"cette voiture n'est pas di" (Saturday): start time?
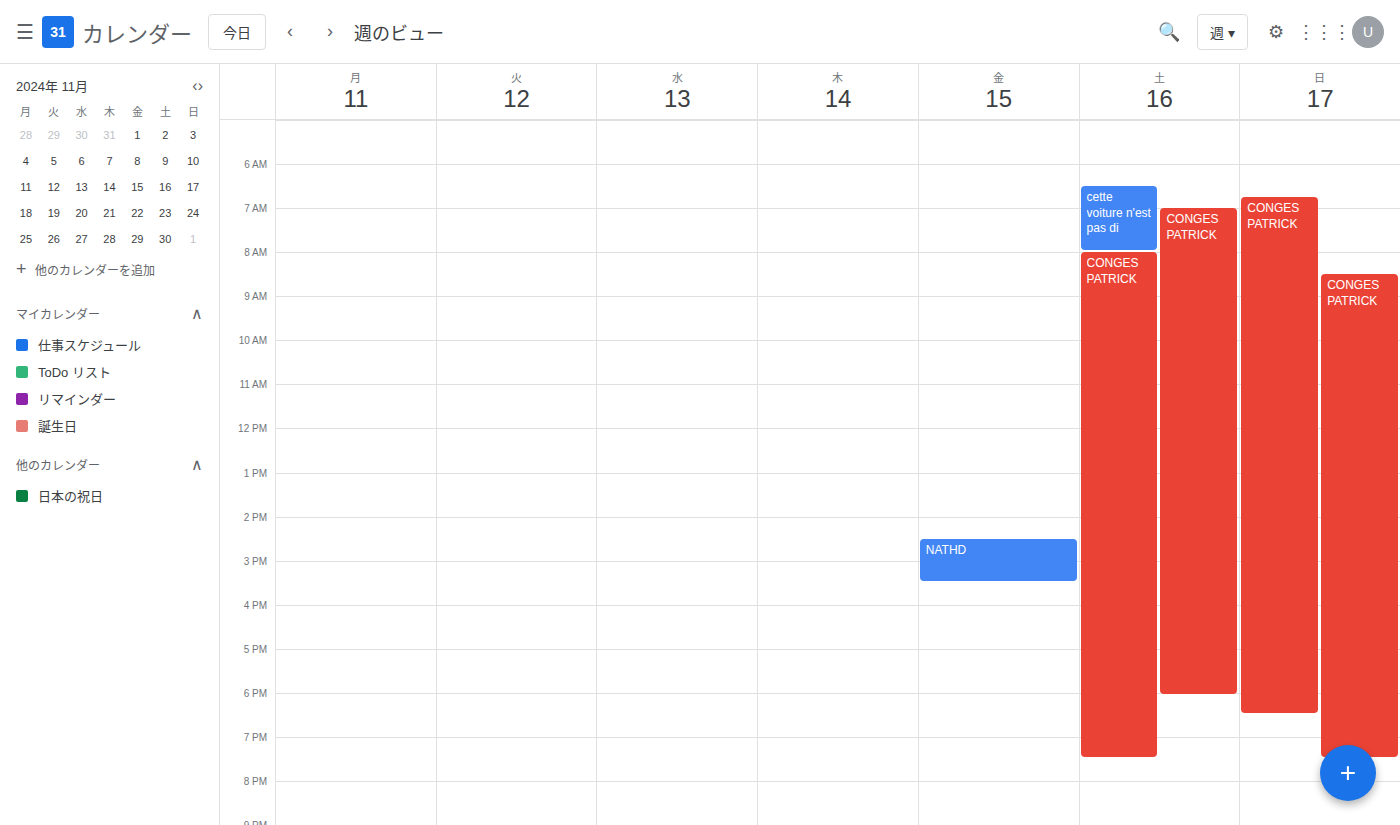
6:30 AM